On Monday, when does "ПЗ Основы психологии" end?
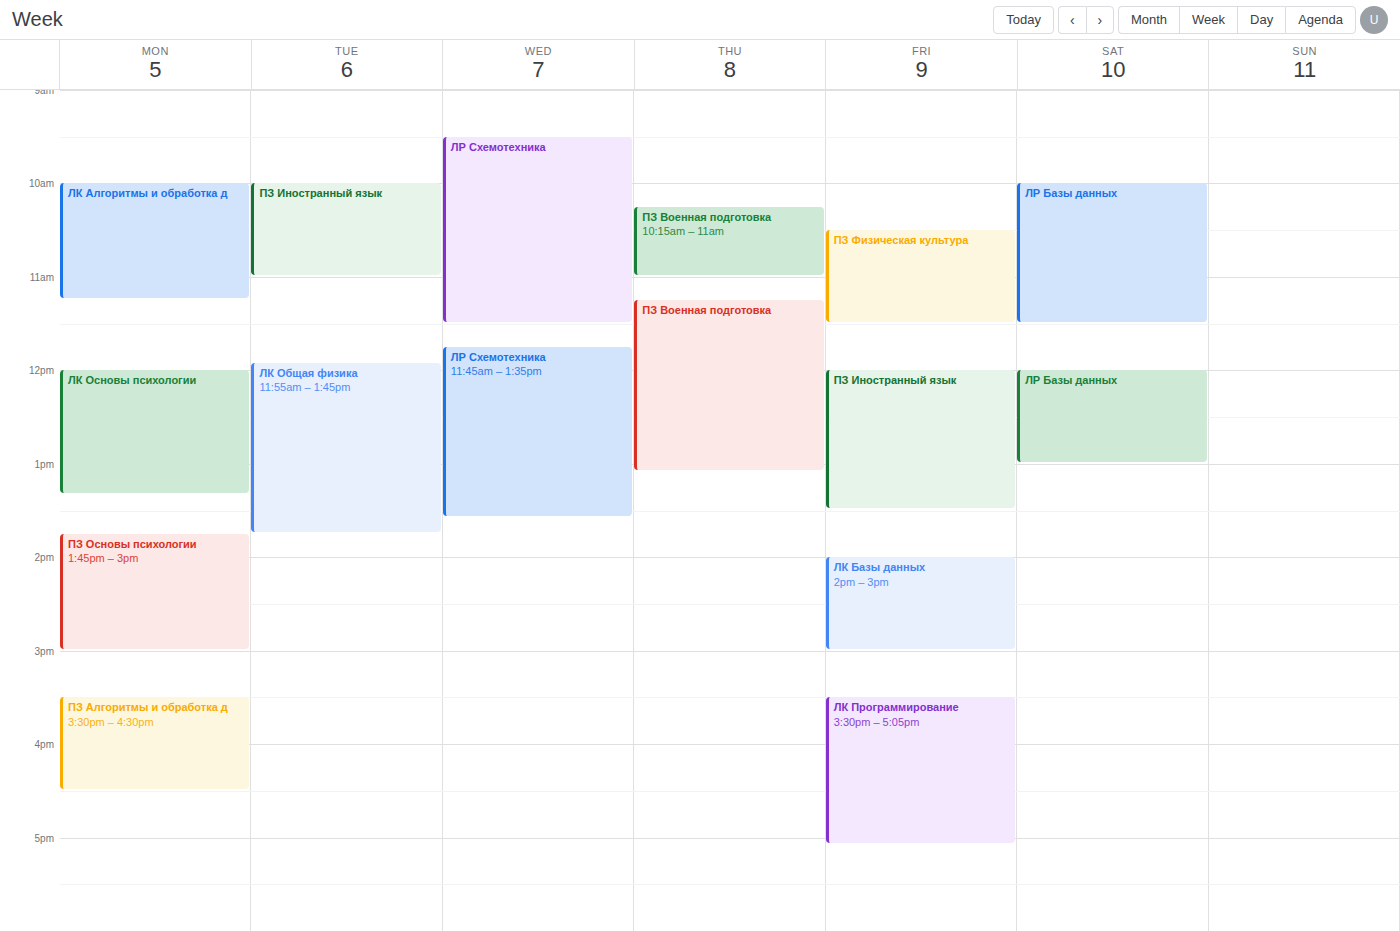
3:00 PM